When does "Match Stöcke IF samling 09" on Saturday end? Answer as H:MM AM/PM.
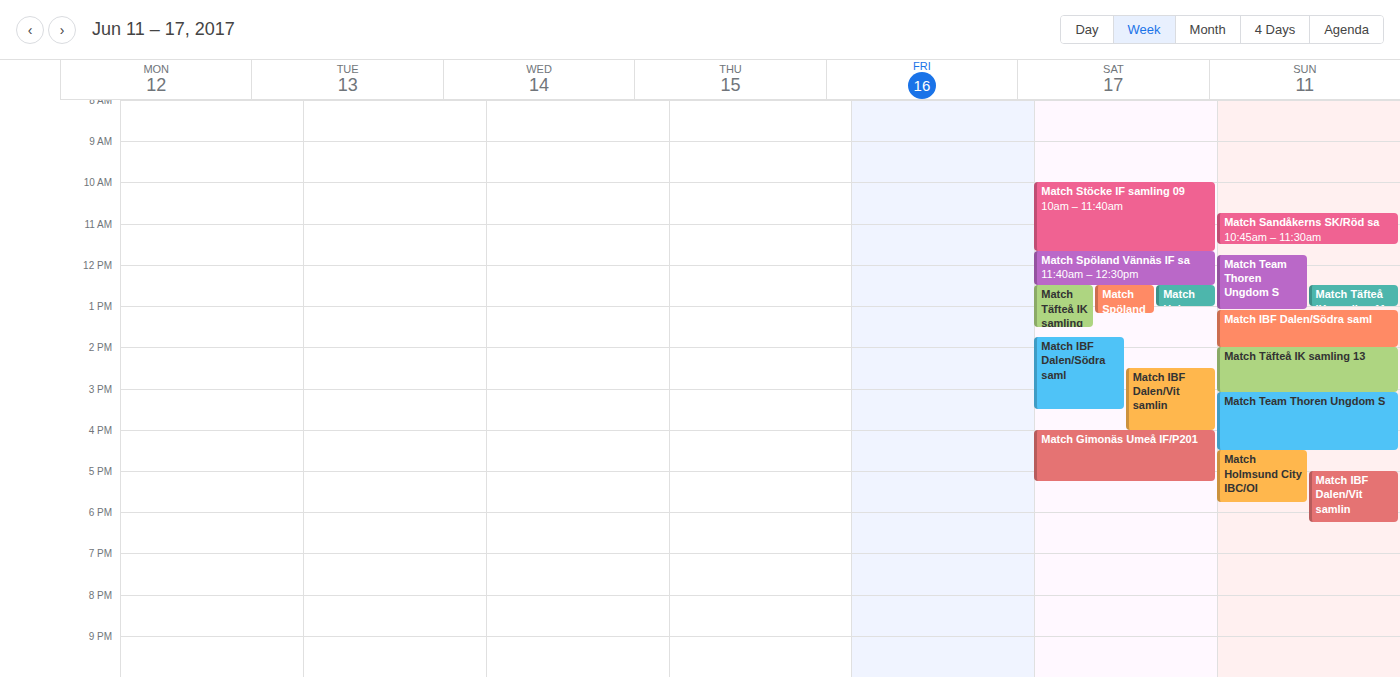
11:40 AM